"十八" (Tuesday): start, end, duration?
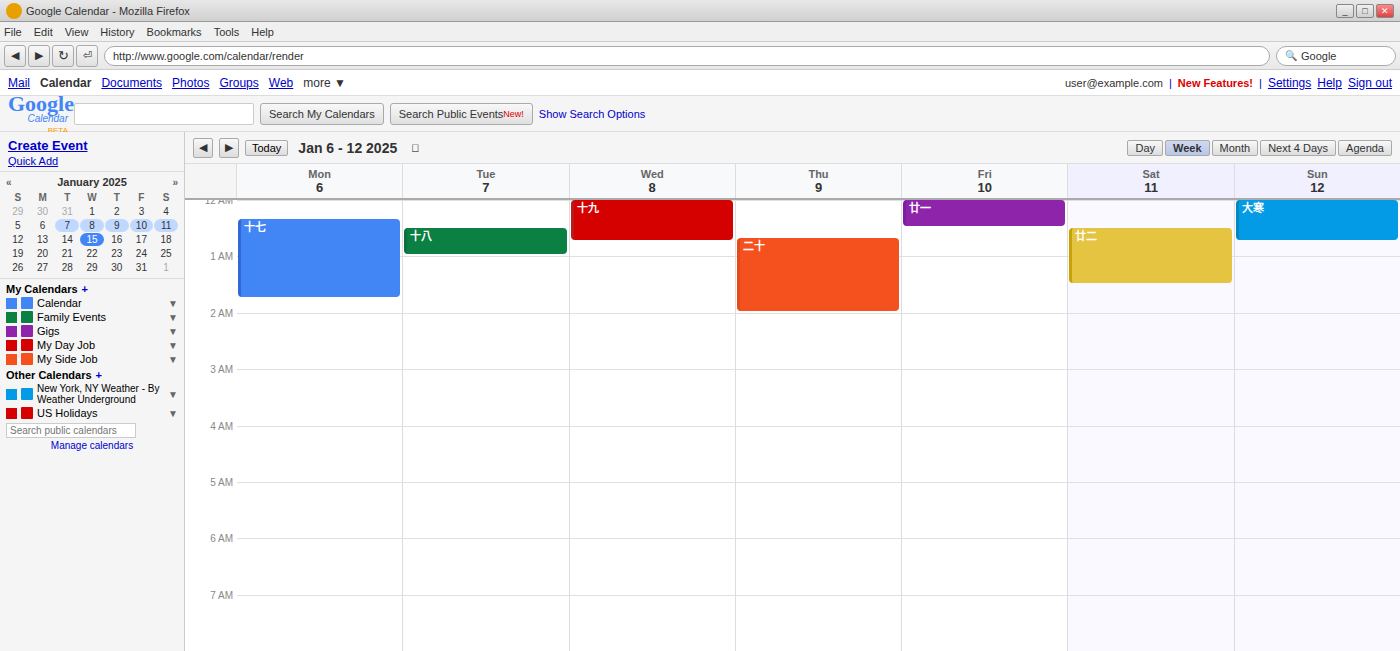
12:30 AM to 1:00 AM, 30 minutes